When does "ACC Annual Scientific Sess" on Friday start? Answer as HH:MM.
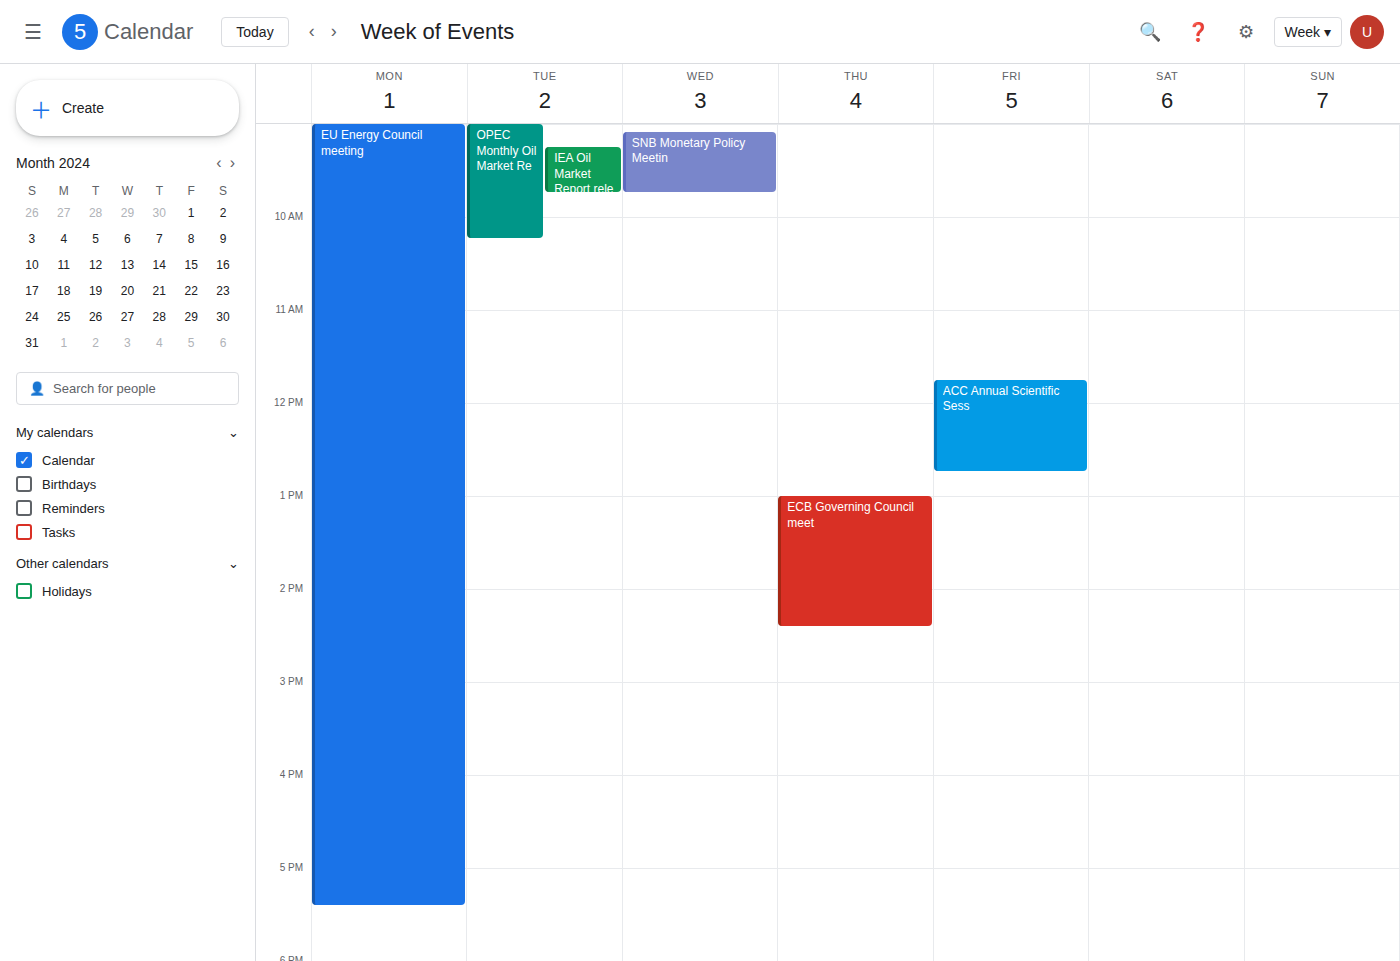
11:45